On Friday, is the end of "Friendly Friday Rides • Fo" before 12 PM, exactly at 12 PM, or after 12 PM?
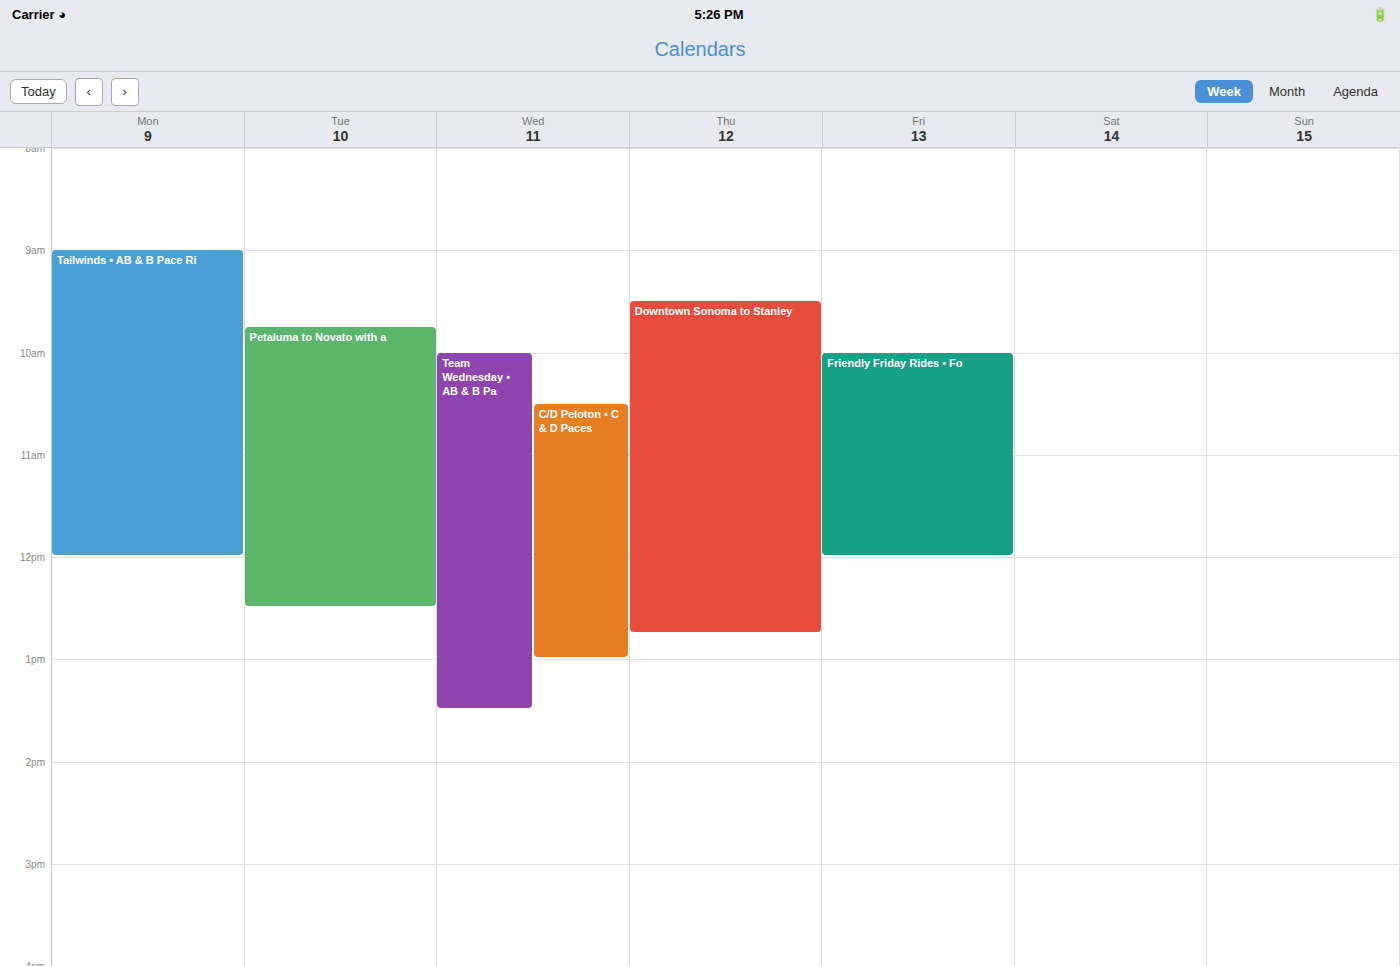
12:00 PM -- exactly at 12 PM, on the 12 PM line.